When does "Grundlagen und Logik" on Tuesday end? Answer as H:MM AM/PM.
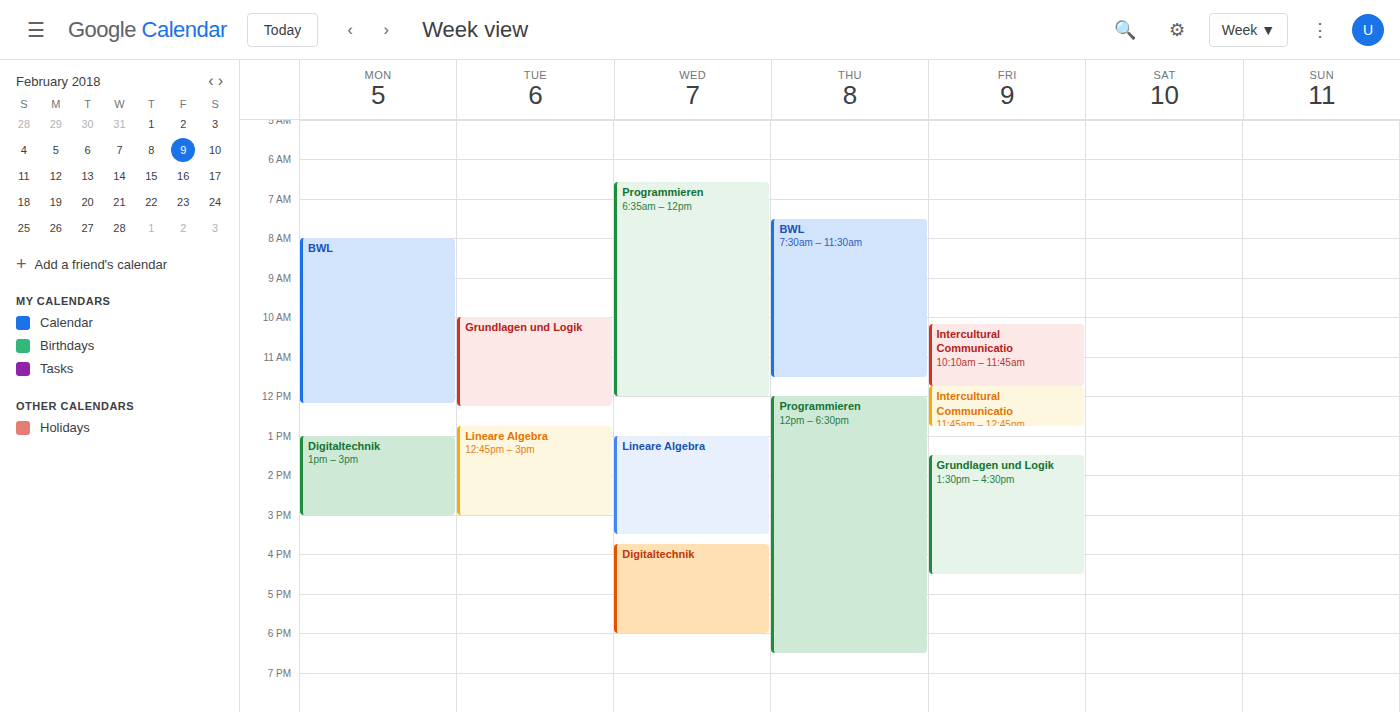
12:15 PM